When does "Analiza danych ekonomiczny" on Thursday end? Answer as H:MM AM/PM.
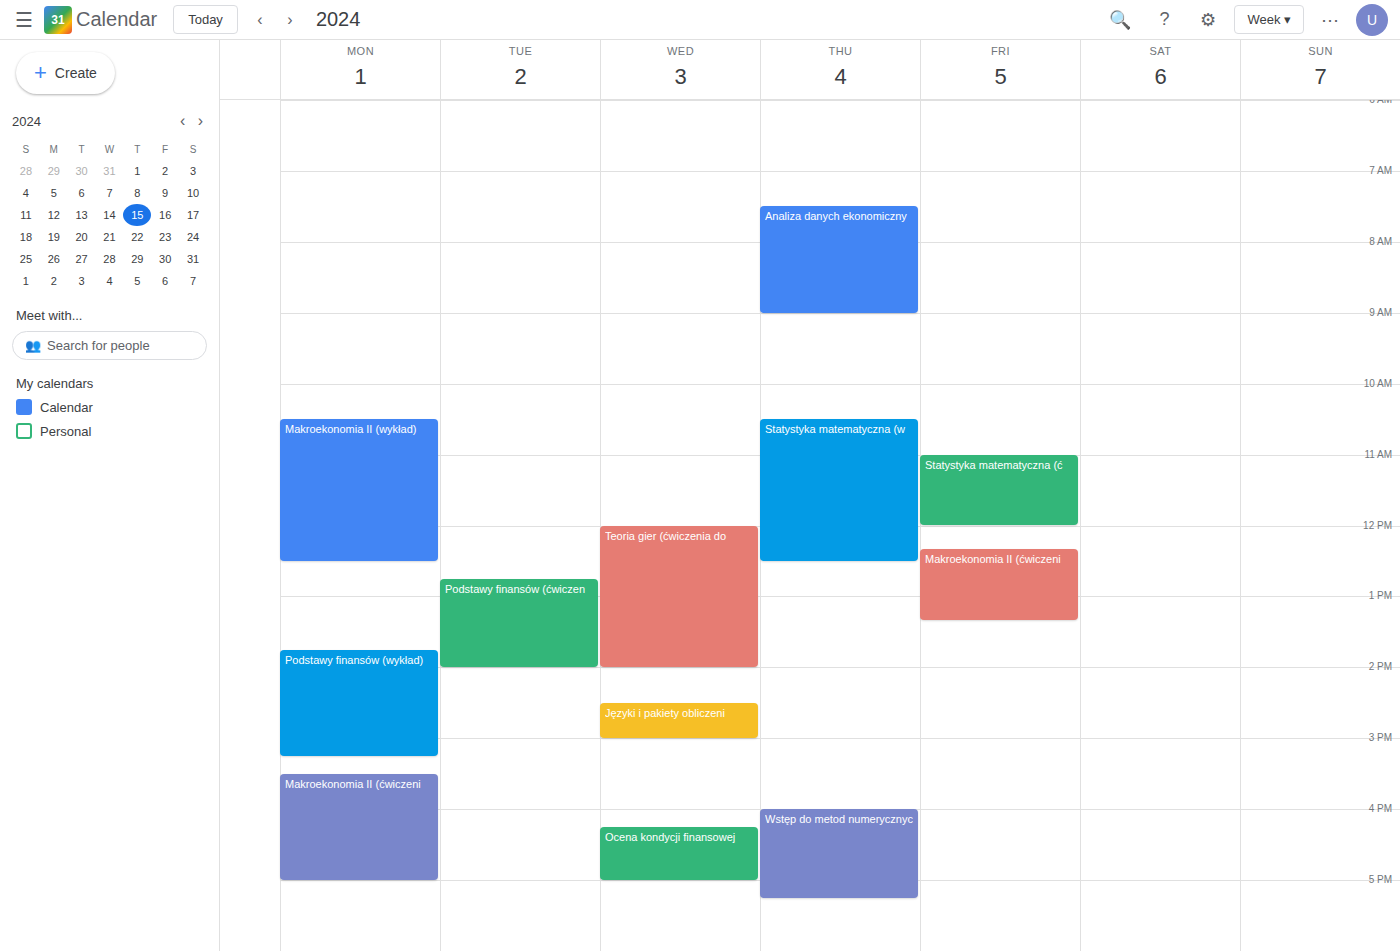
9:00 AM